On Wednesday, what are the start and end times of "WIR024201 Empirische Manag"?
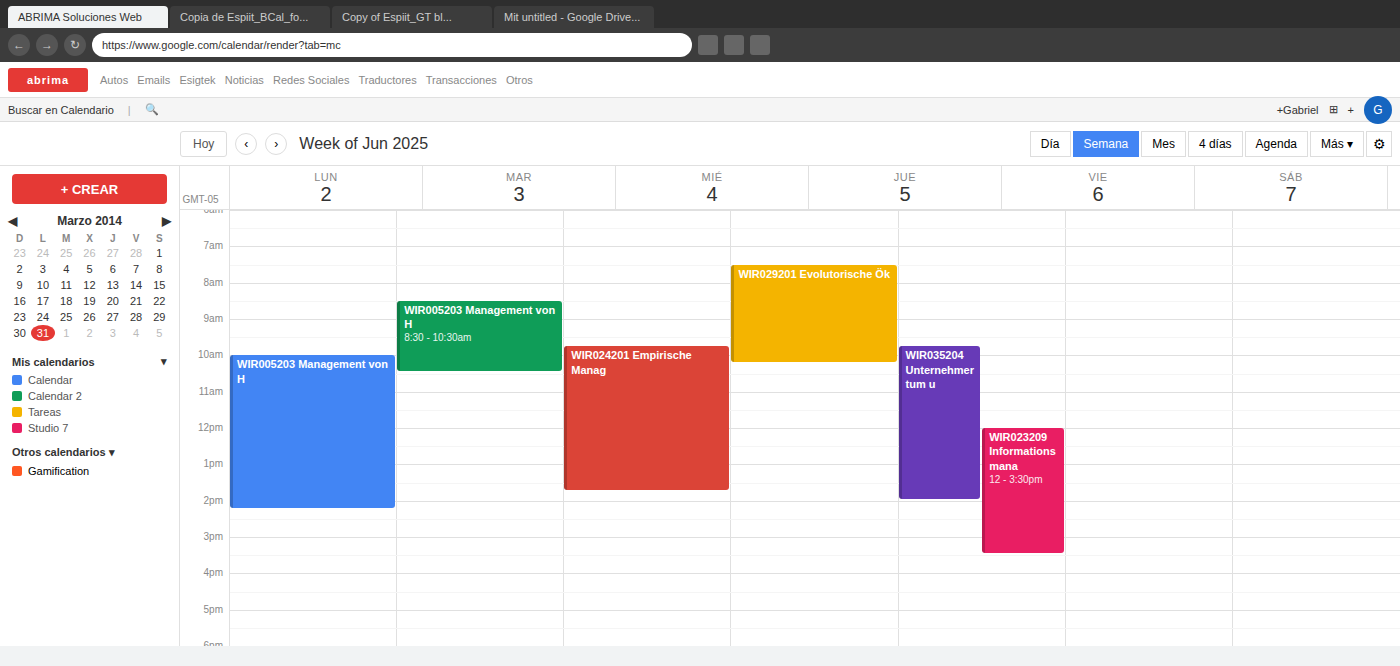
9:45 AM to 1:45 PM